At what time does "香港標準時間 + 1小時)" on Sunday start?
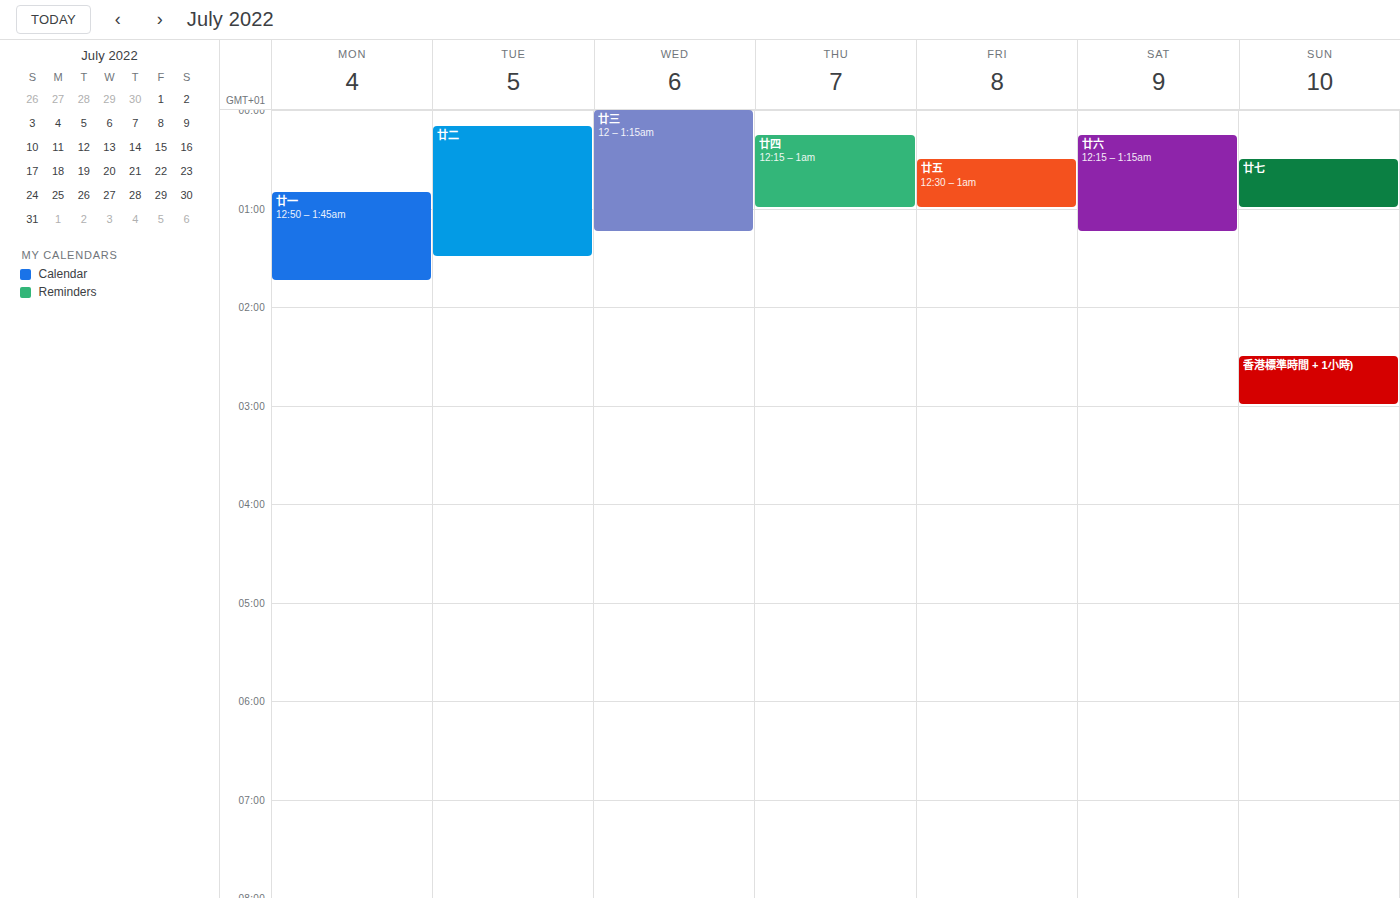
02:30